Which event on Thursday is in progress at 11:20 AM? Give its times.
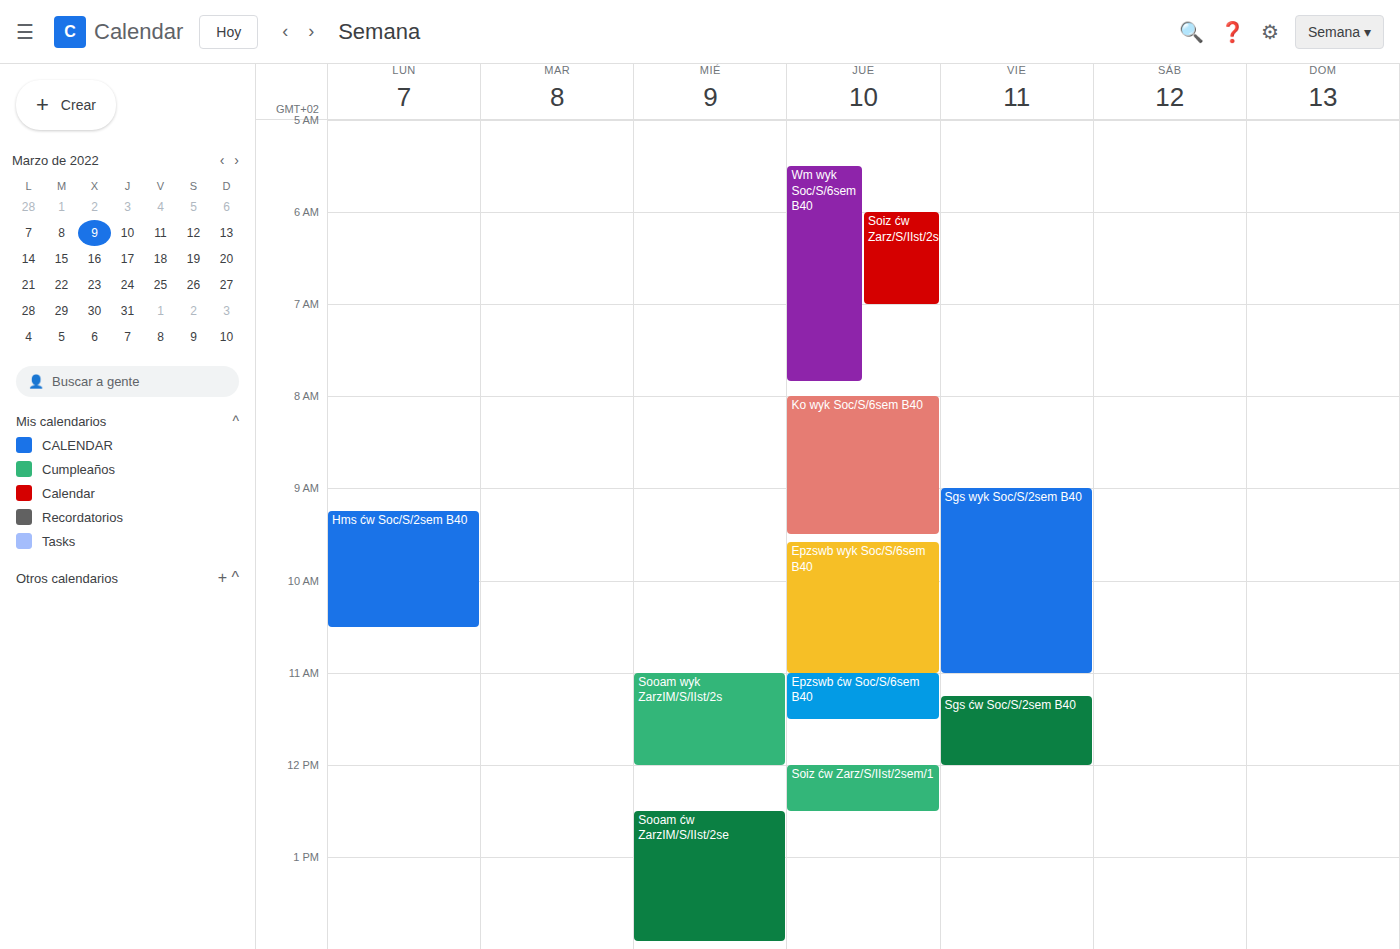
"Epzswb ćw Soc/S/6sem B40", 11:00 AM to 11:30 AM